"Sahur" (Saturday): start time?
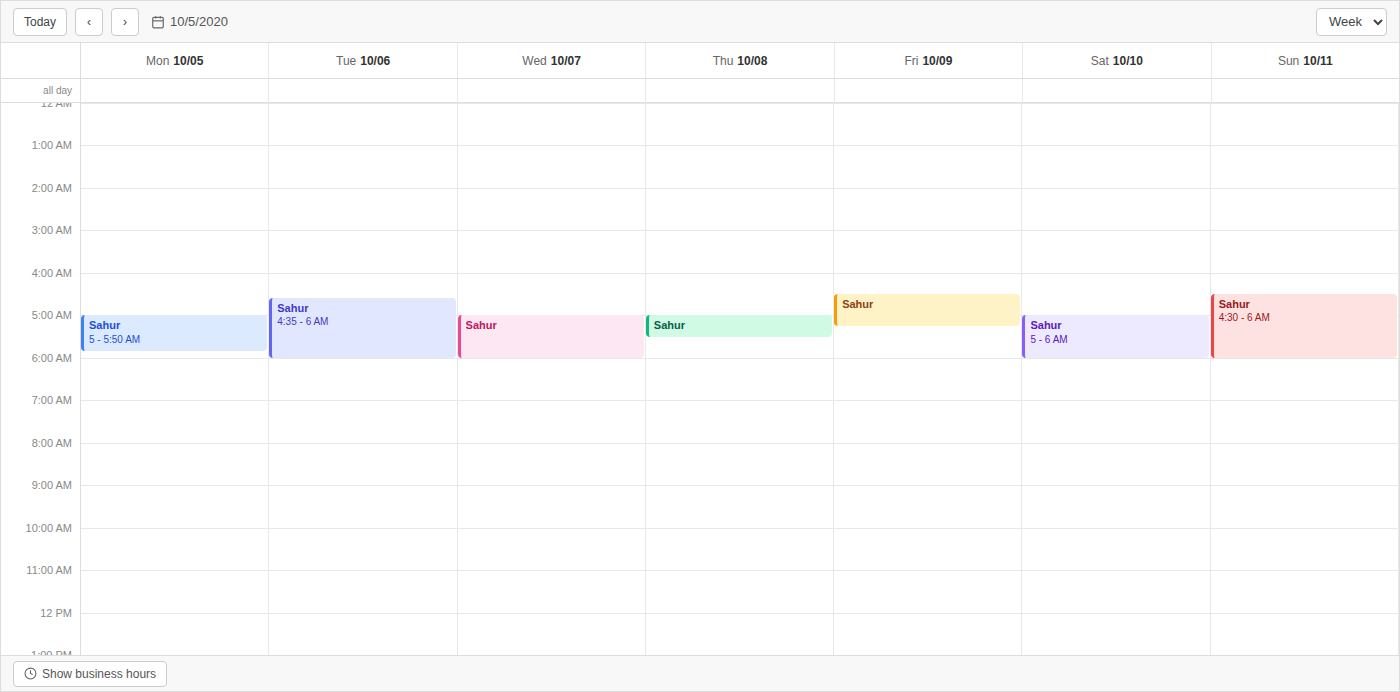
5:00 AM